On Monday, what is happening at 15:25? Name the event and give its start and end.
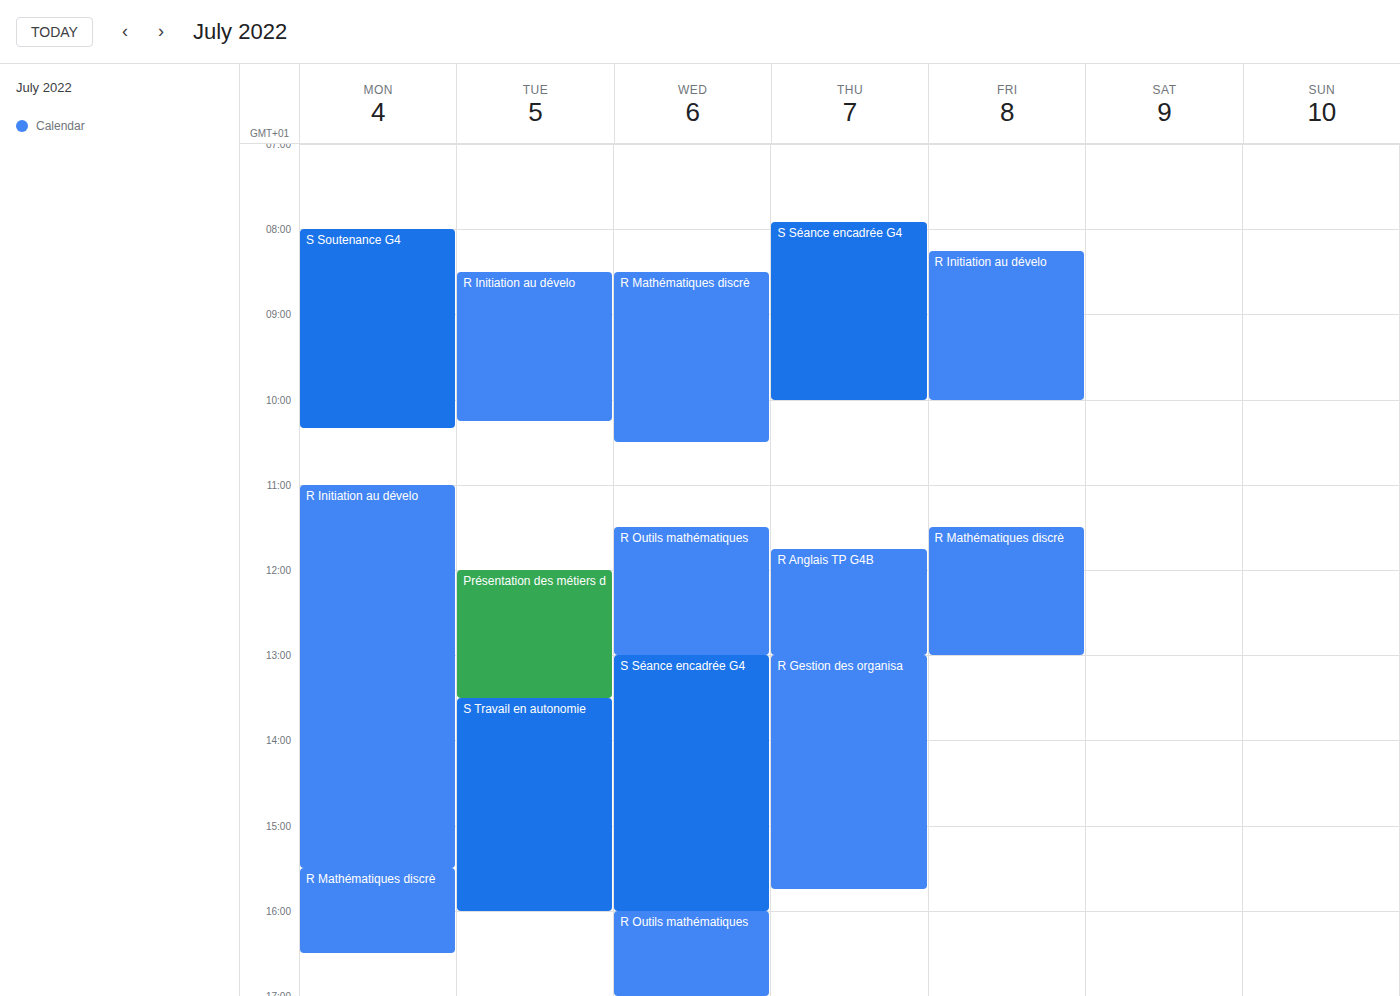
"R Initiation au dévelo", 11:00 to 15:30